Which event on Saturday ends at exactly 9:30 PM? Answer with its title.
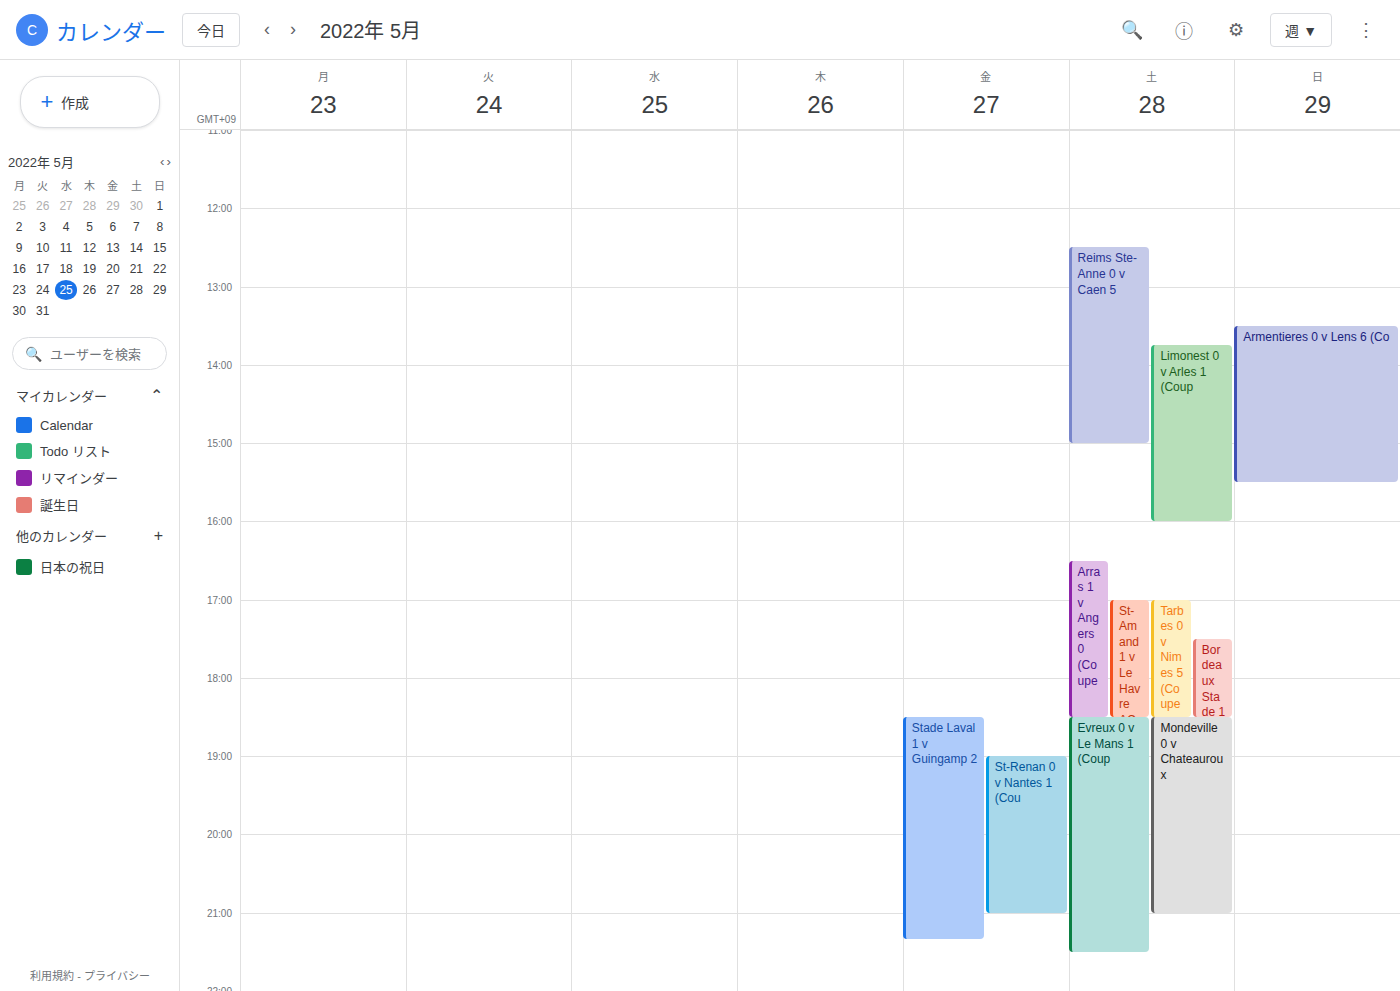
"Evreux 0 v Le Mans 1 (Coup"